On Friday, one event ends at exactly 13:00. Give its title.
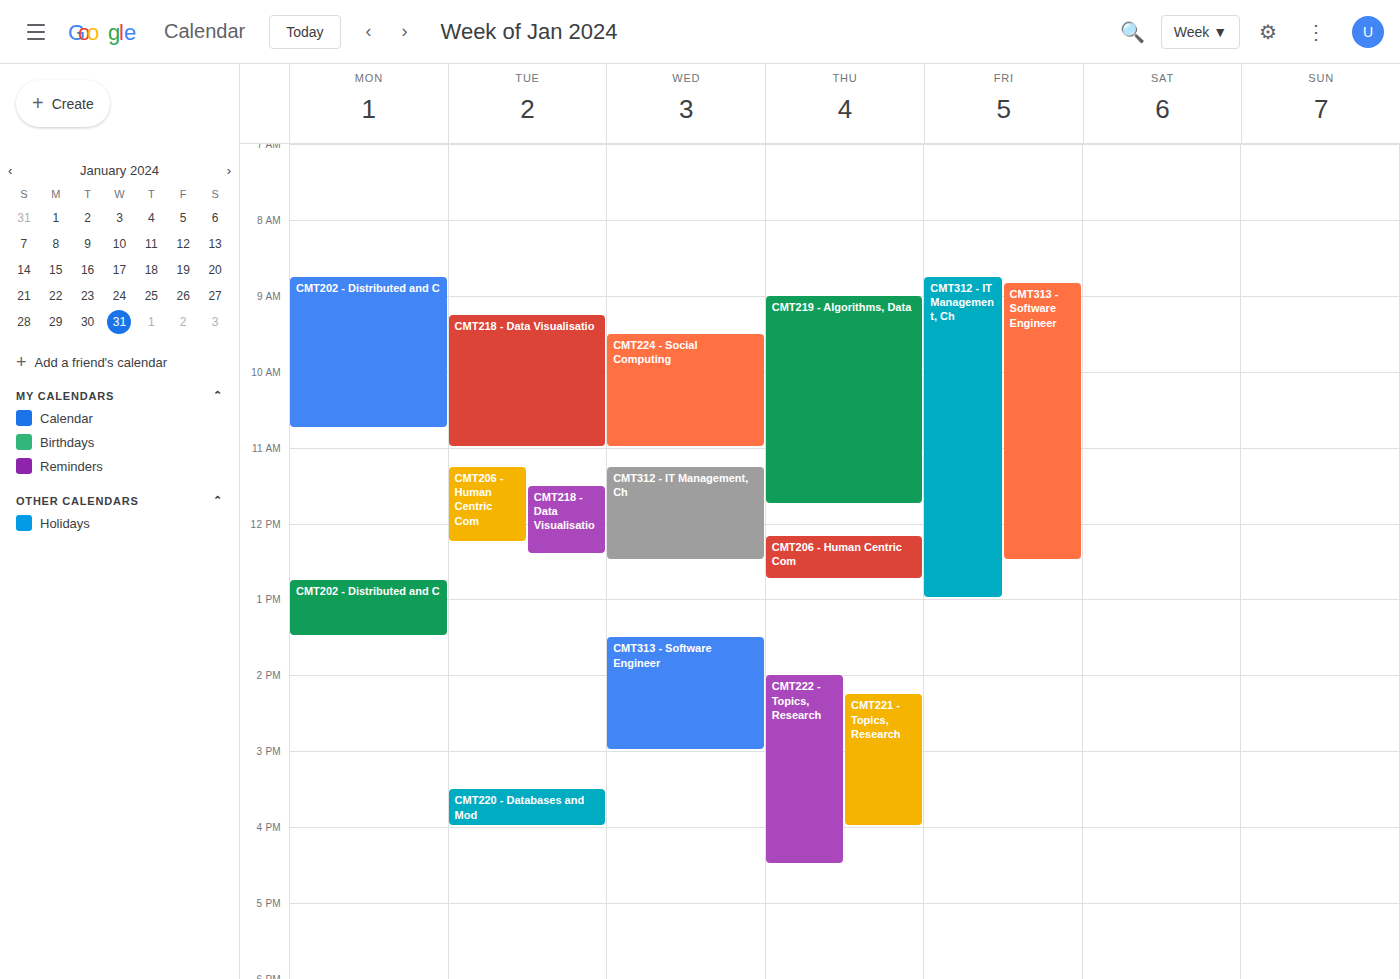
"CMT312 - IT Management, Ch"